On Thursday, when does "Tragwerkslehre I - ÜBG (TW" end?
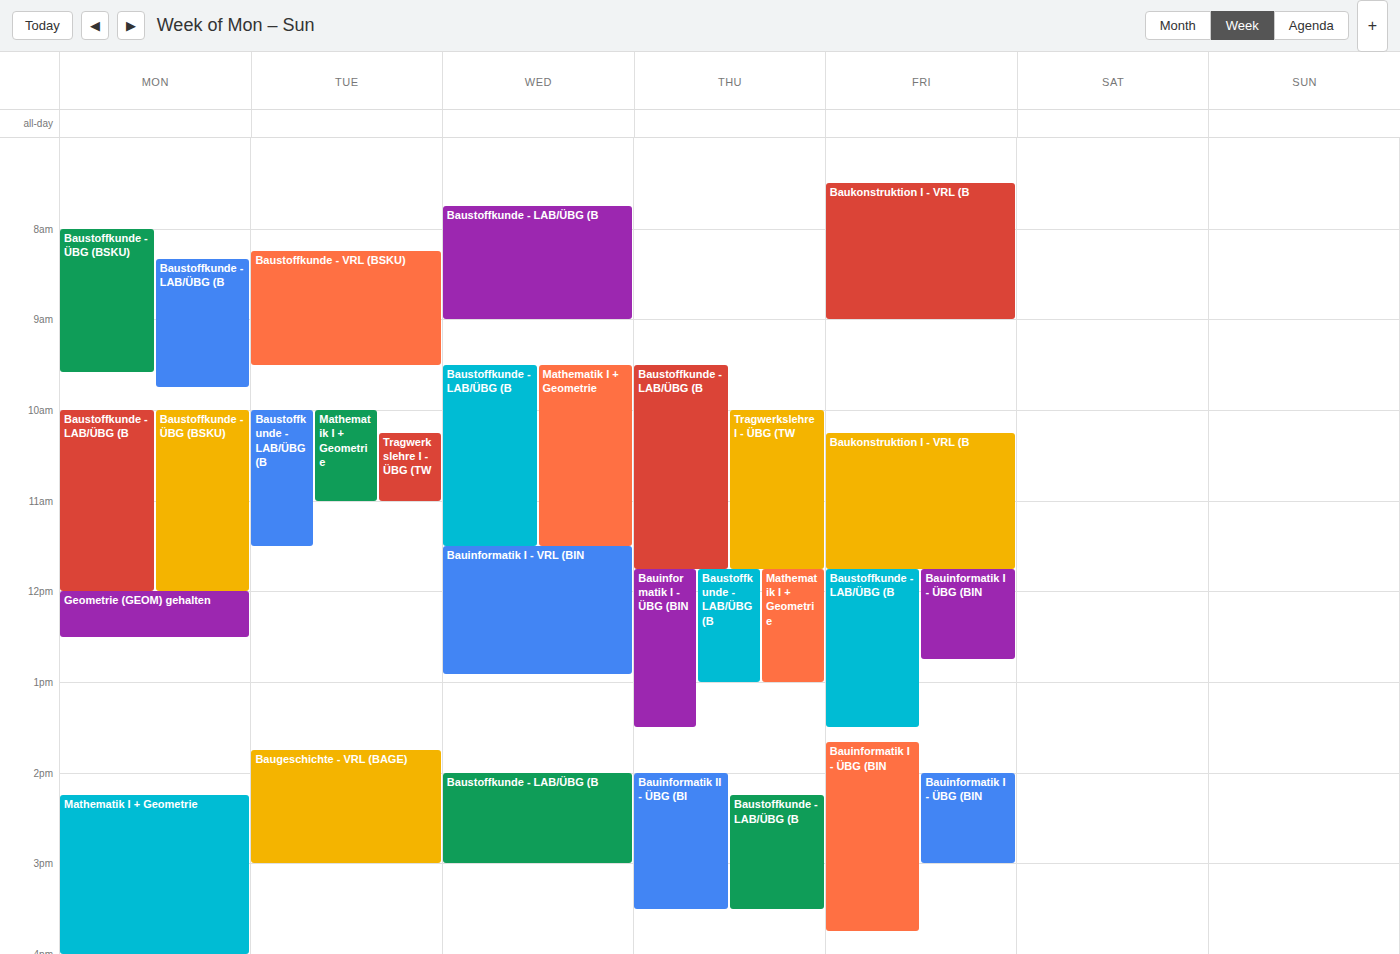
11:45 AM